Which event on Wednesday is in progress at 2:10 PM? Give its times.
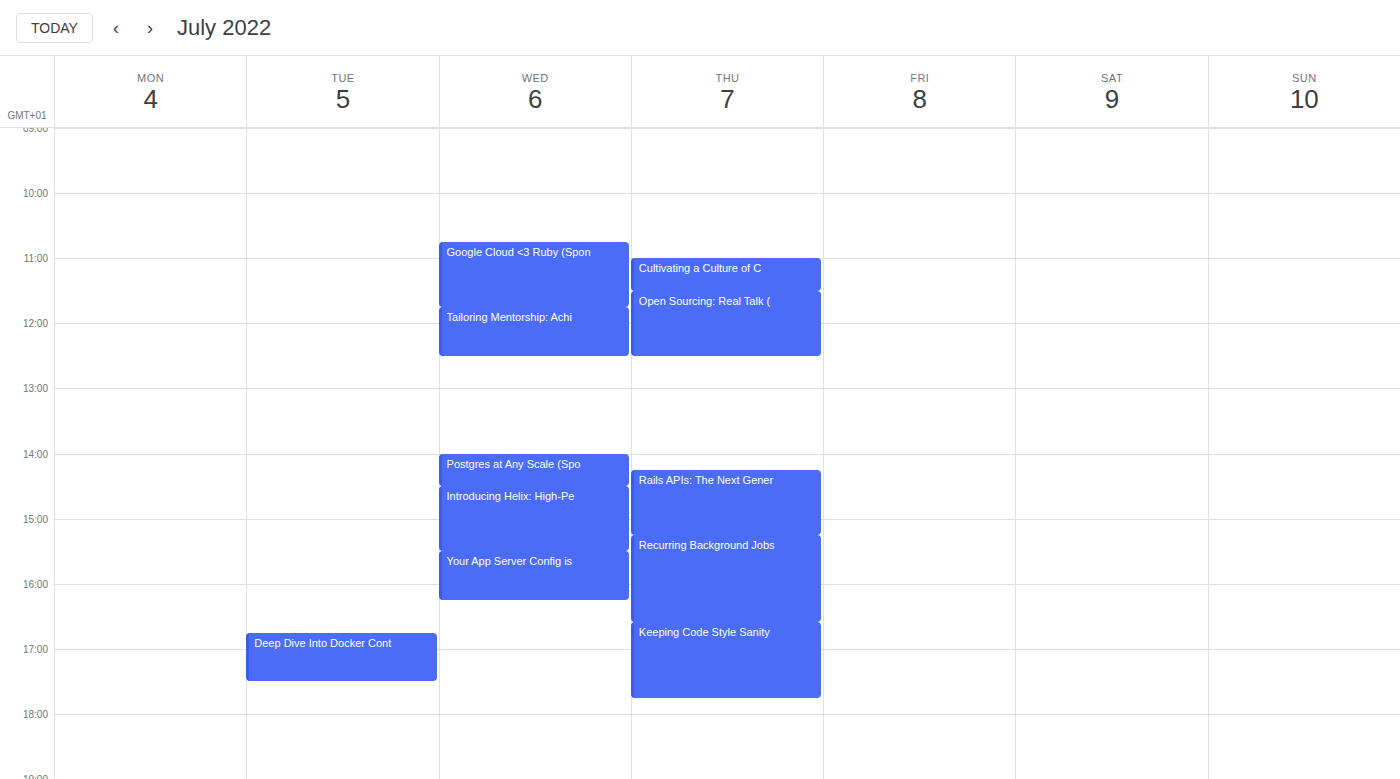
"Postgres at Any Scale (Spo", 2:00 PM to 2:30 PM